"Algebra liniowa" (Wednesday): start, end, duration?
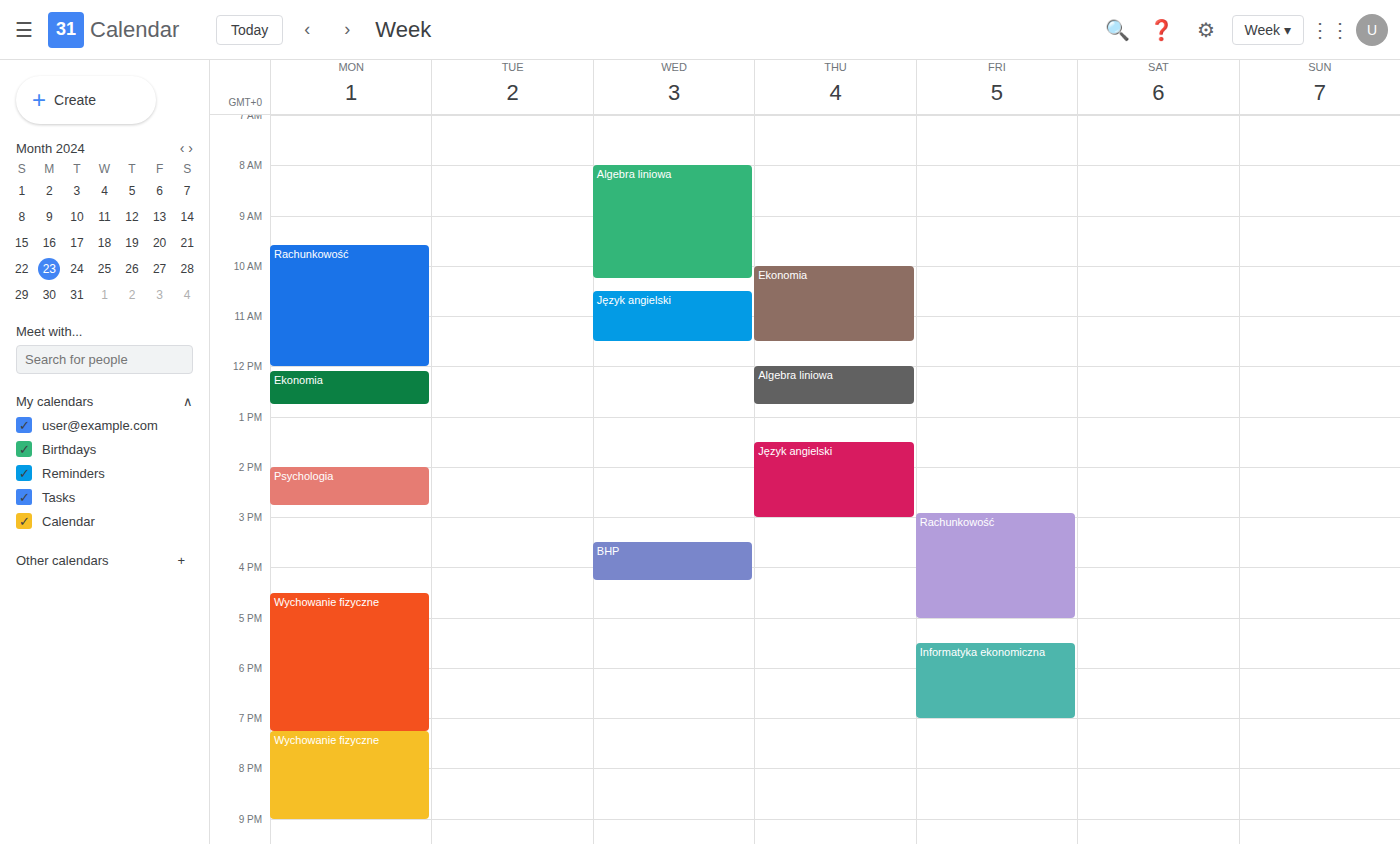
08:00 to 10:15, 2 hours 15 minutes